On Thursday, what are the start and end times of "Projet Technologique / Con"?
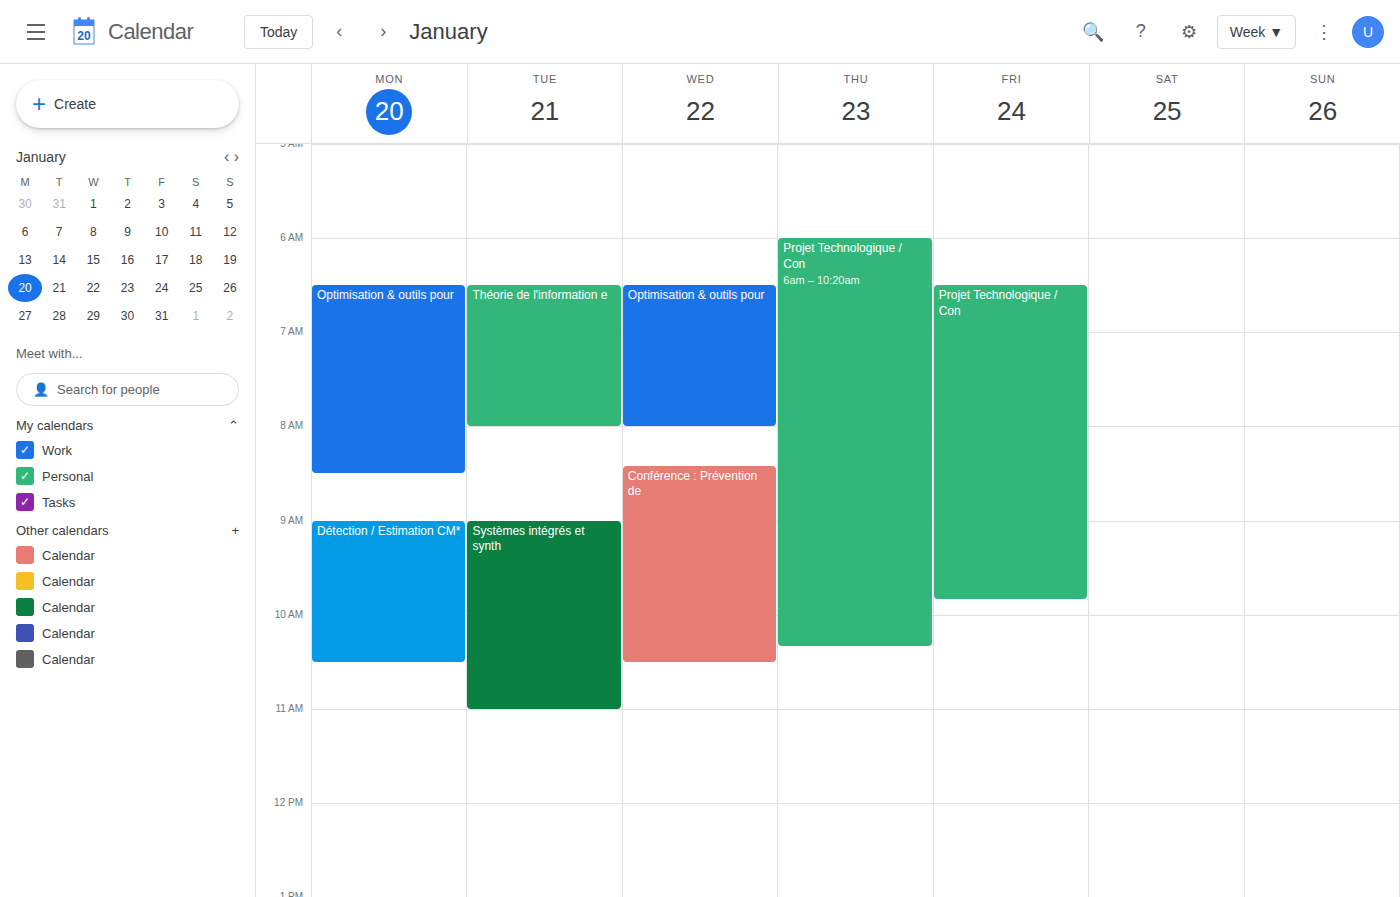
6:00 AM to 10:20 AM